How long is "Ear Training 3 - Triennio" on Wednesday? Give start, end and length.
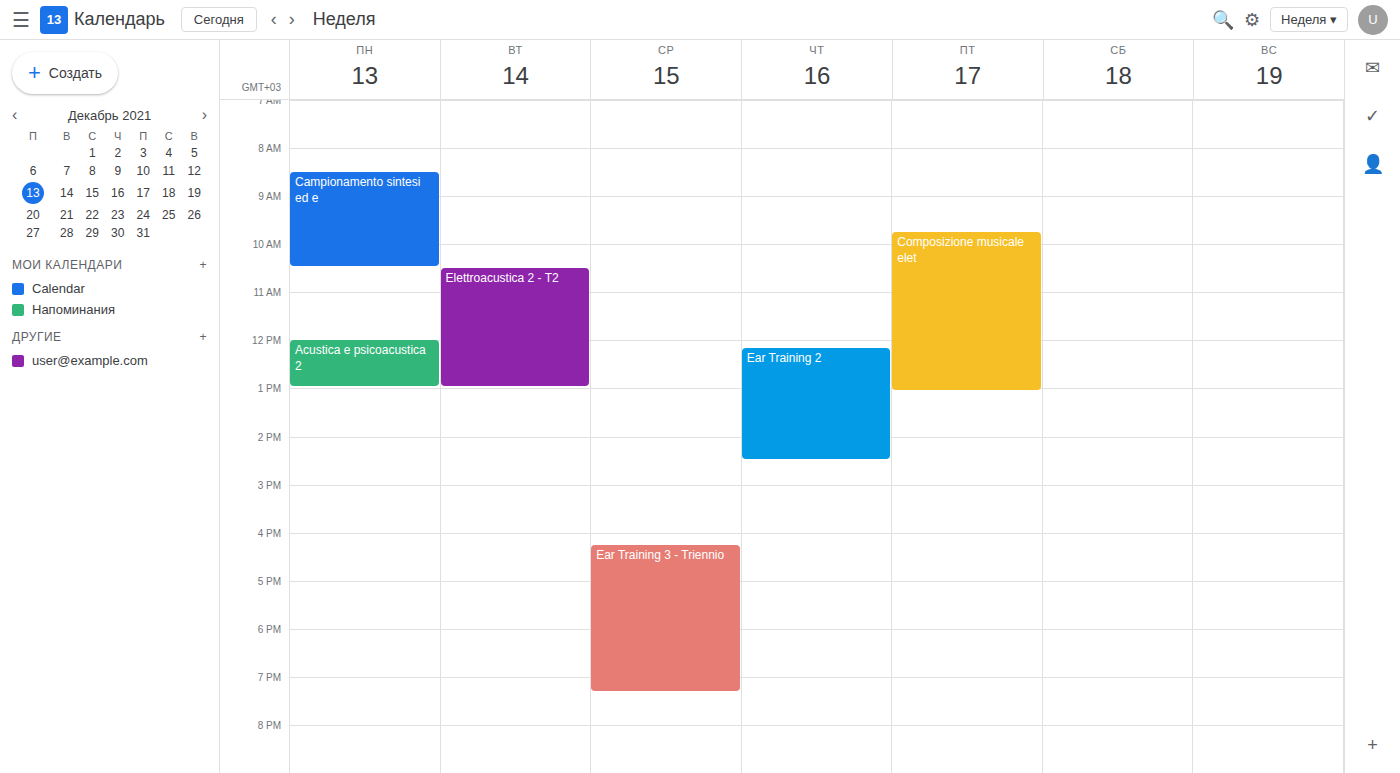
16:15 to 19:20, 3 hours 5 minutes